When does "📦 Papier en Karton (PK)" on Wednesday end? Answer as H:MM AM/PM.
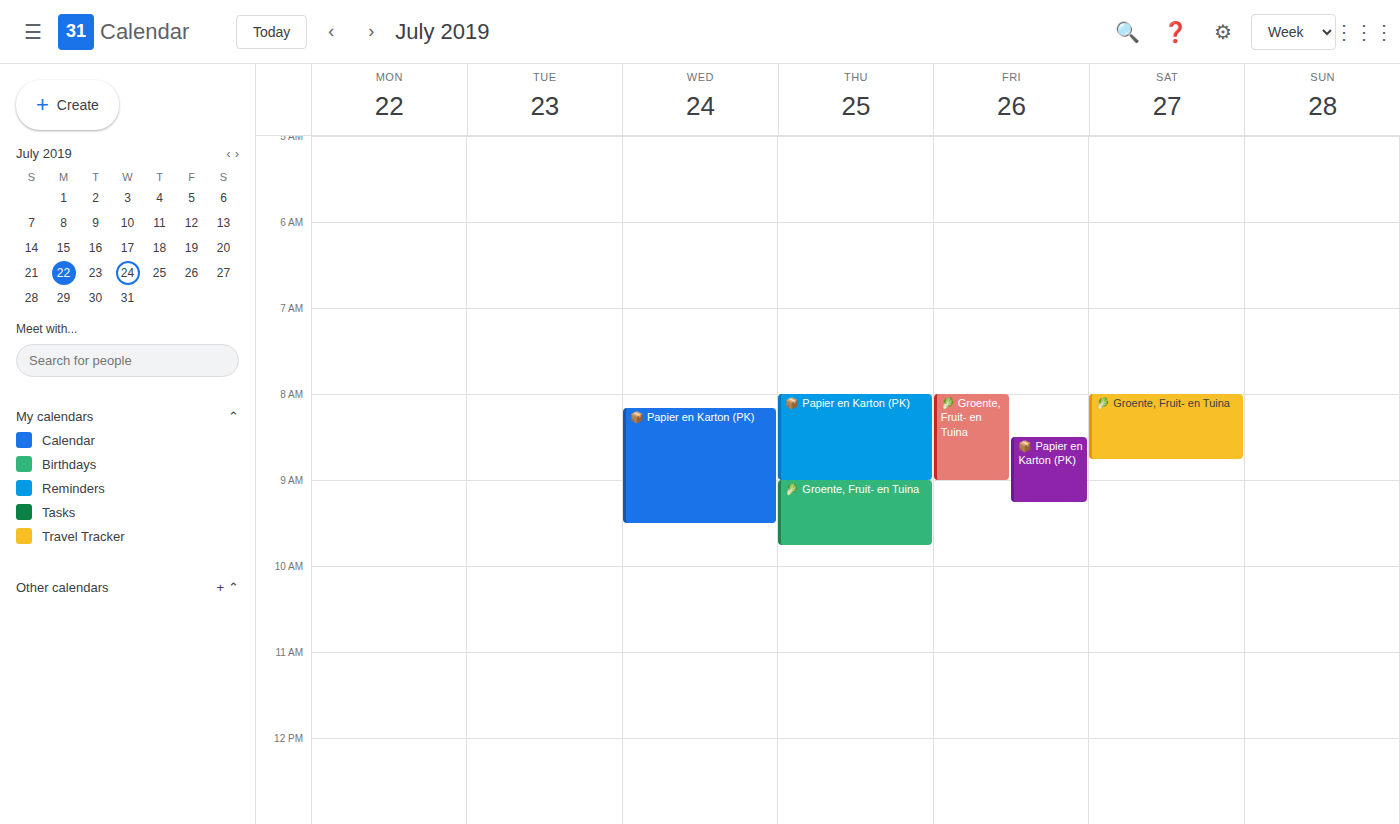
9:30 AM